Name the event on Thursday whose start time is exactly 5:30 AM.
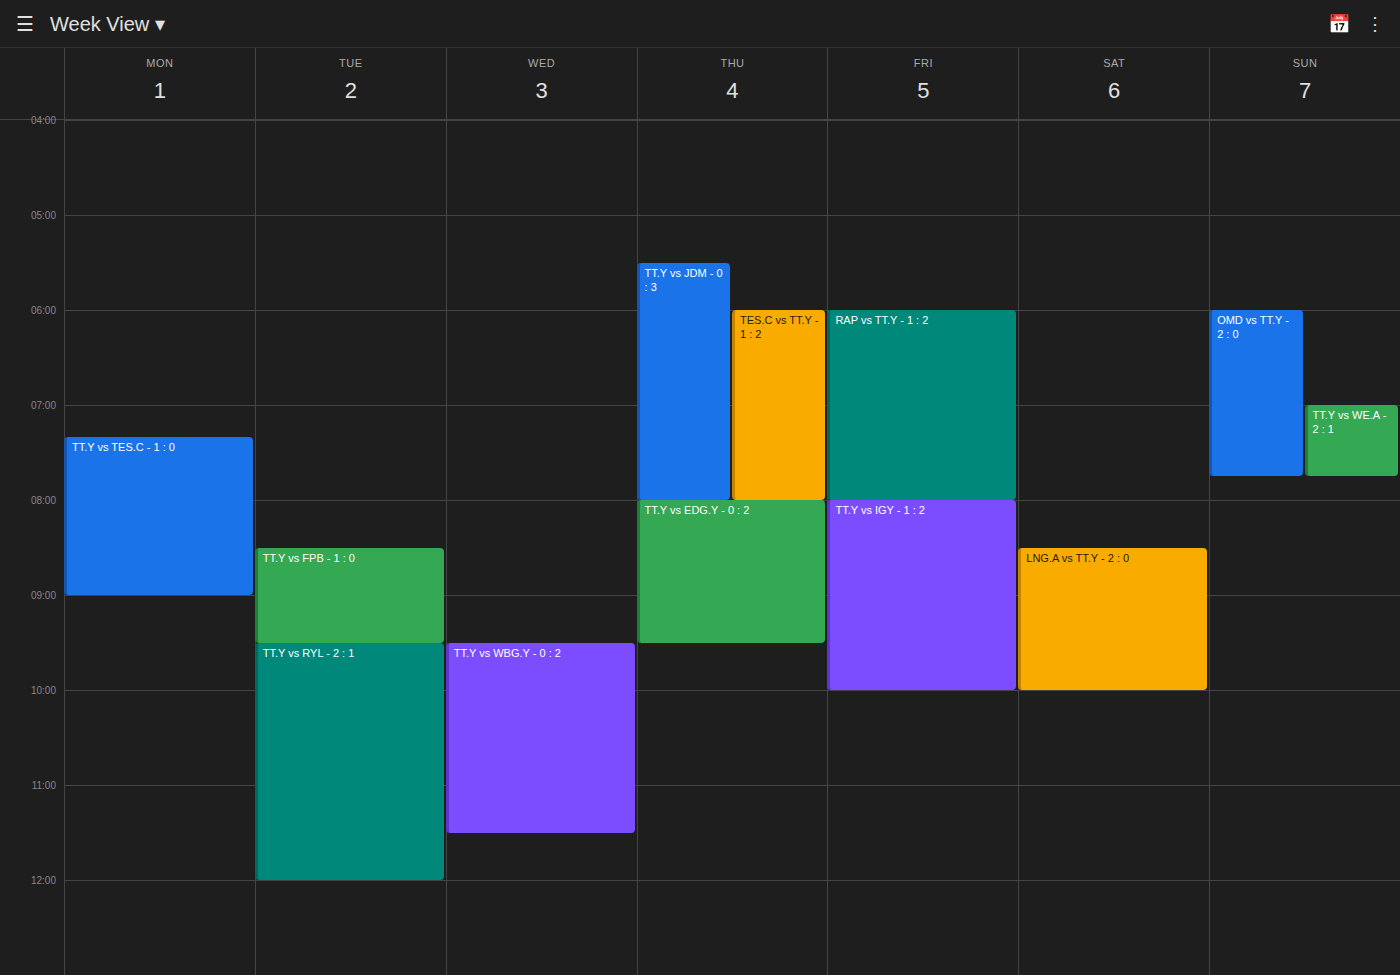
"TT.Y vs JDM - 0 : 3"